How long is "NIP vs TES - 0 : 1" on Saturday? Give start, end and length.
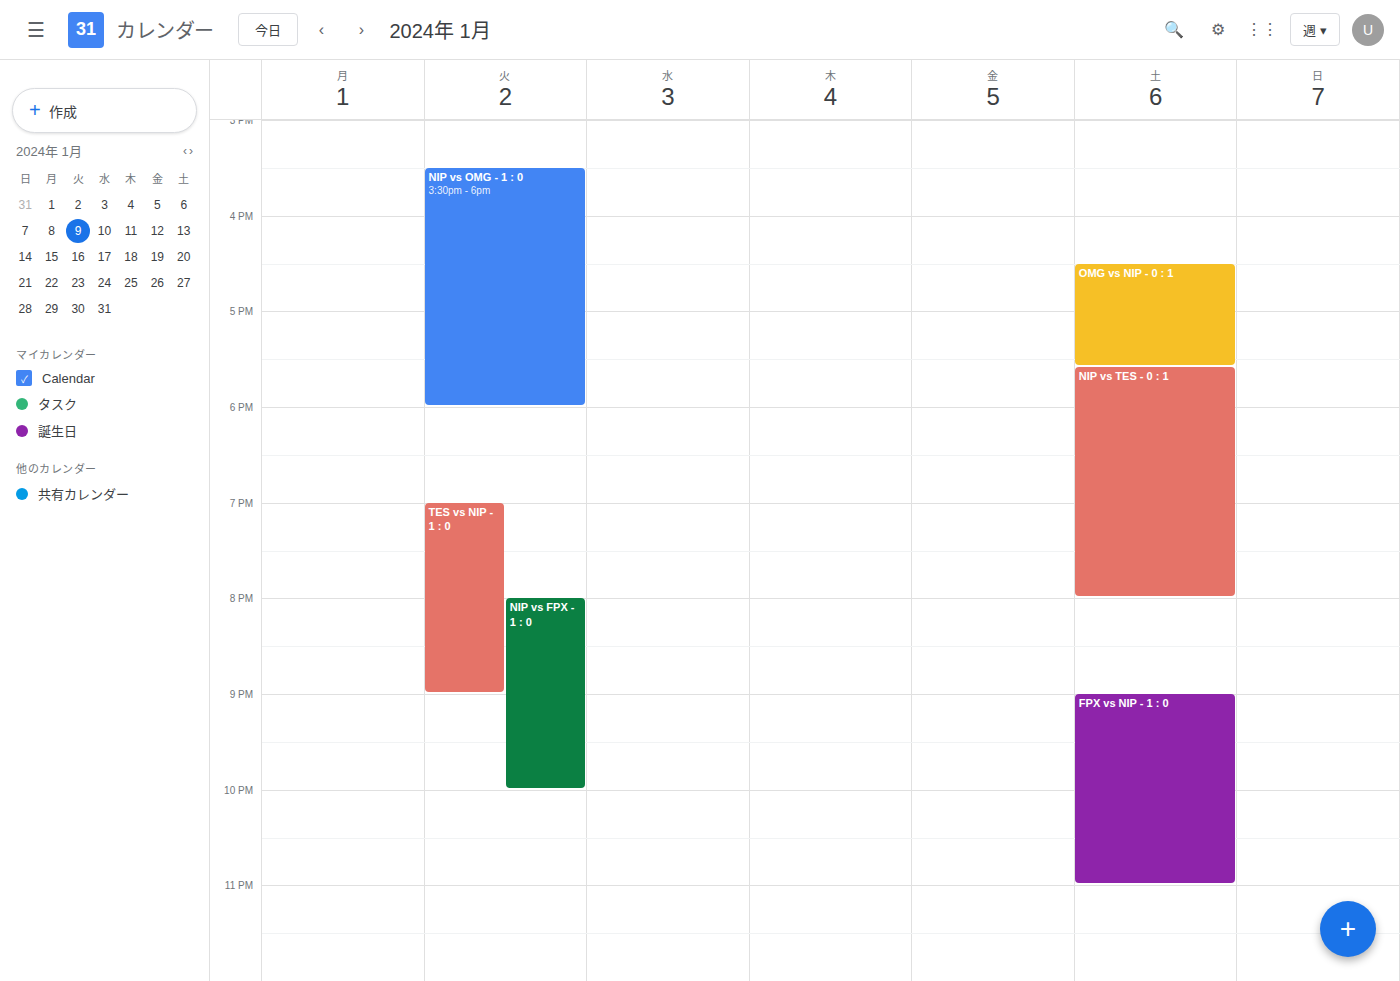
5:35 PM to 8:00 PM, 2 hours 25 minutes